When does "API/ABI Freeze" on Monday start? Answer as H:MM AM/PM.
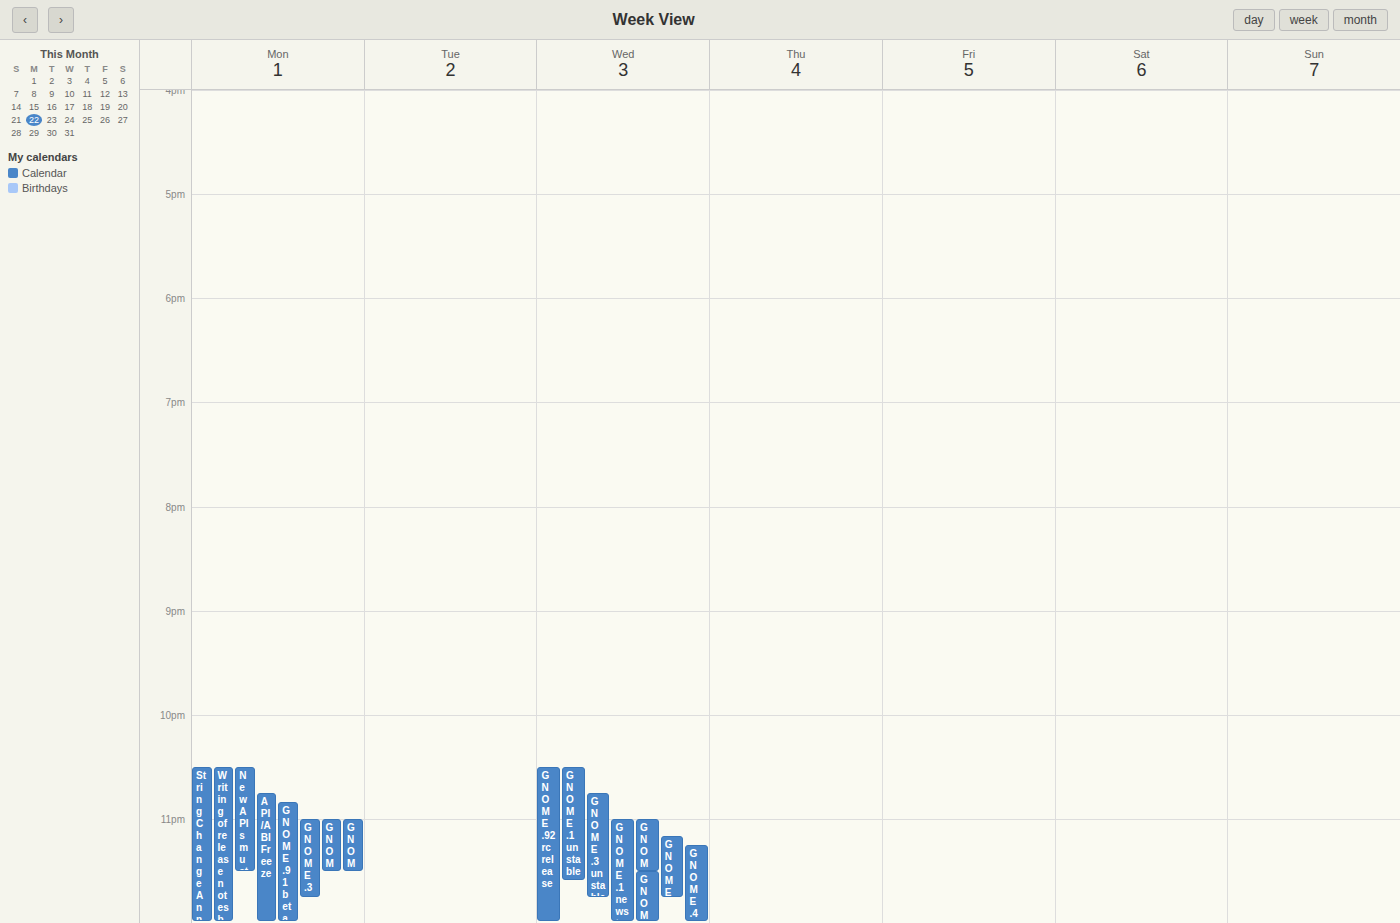
10:45 PM